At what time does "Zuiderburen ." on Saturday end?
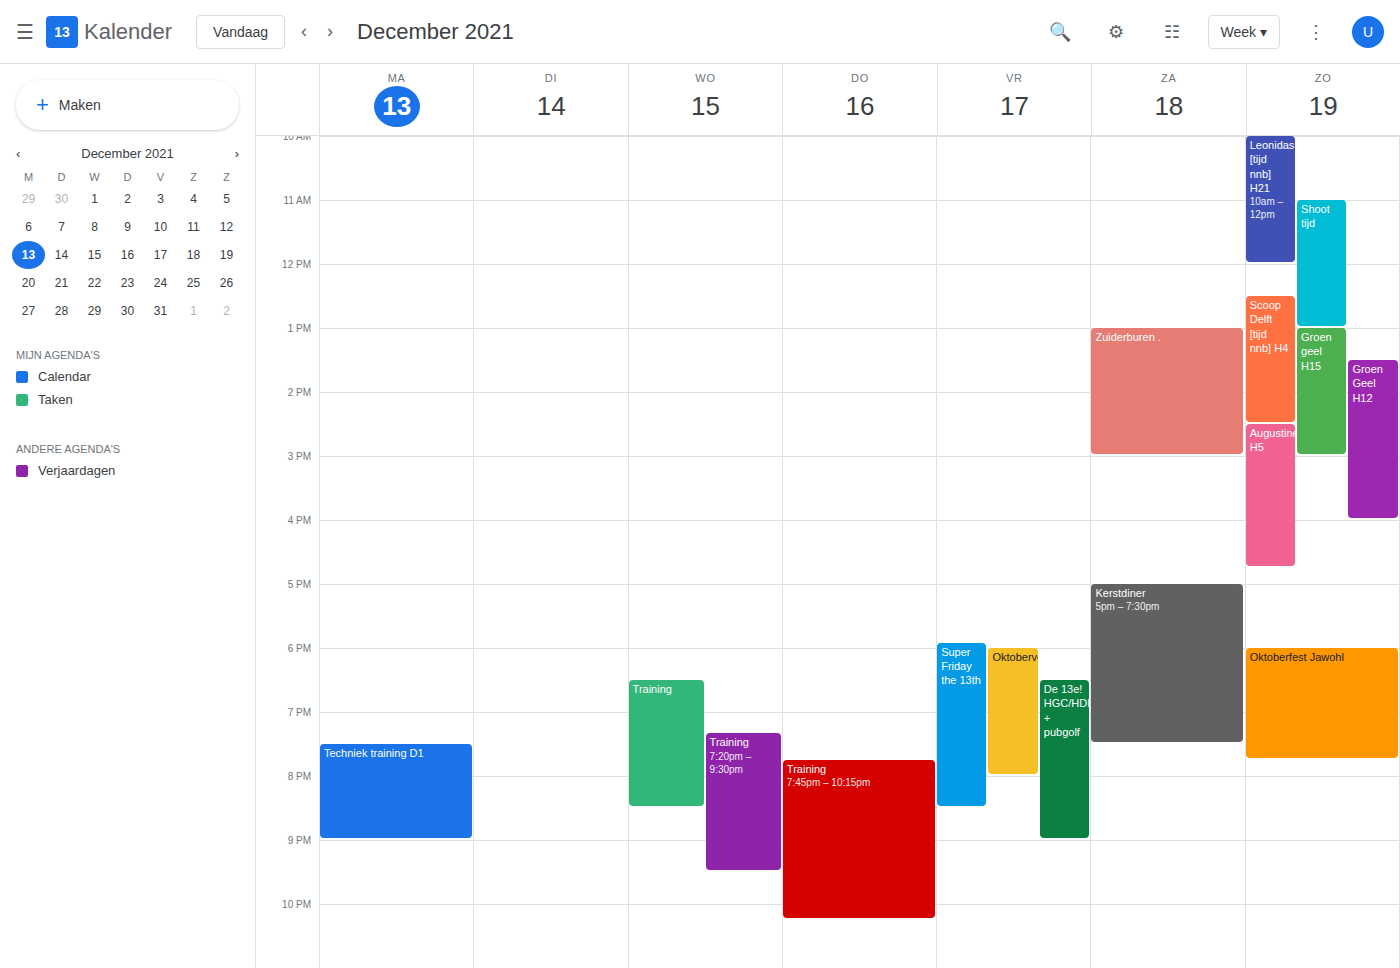
3:00 PM